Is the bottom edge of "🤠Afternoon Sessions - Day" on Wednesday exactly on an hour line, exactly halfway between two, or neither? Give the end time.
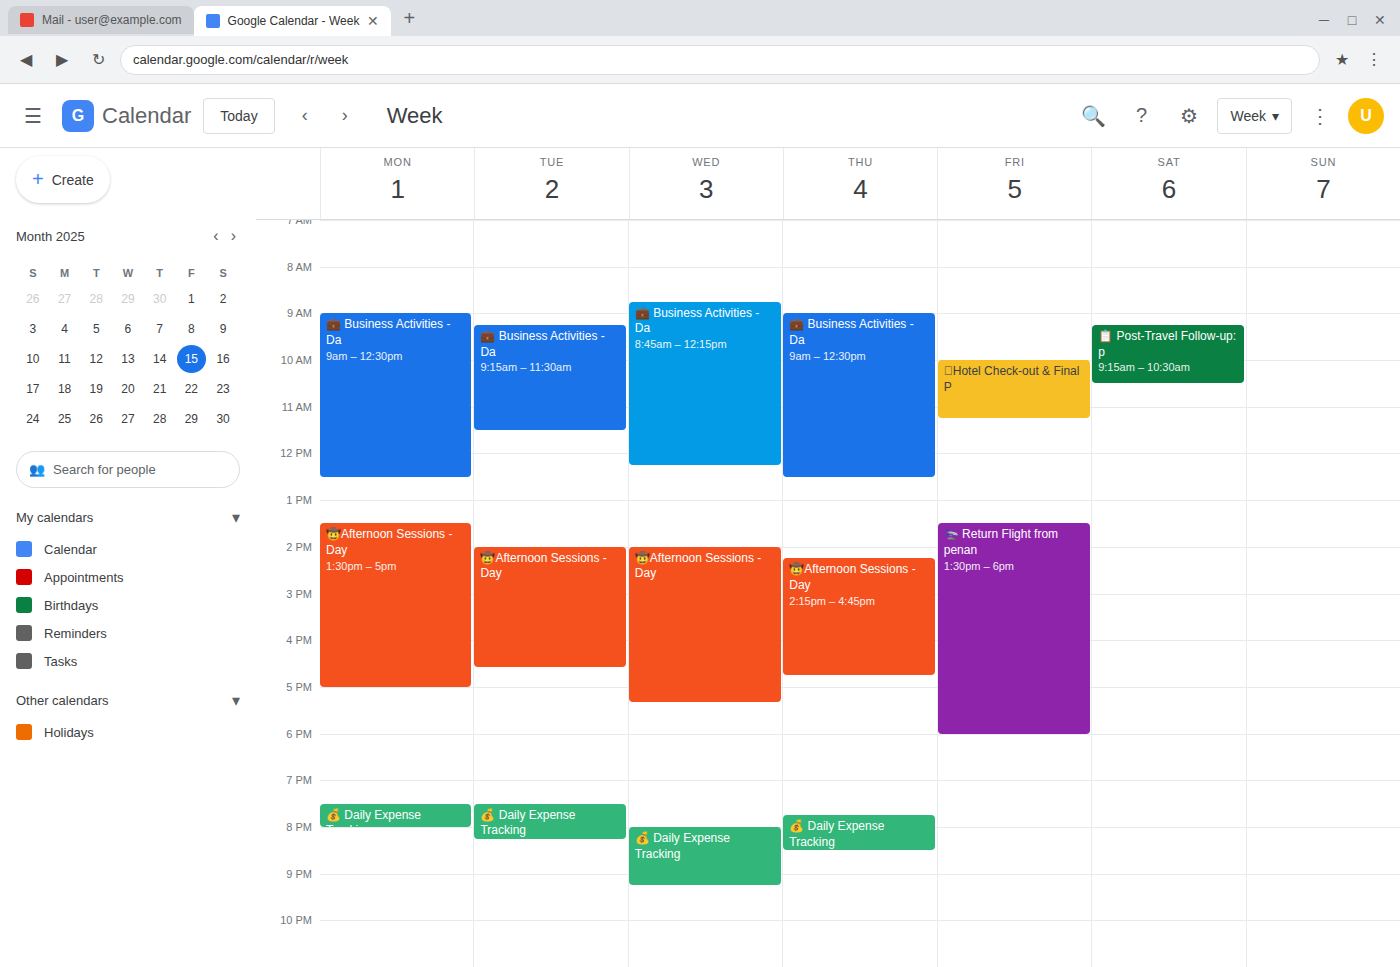
5:20 PM -- neither: 20 minutes below the 5 PM line and 40 minutes above the 6 PM line.